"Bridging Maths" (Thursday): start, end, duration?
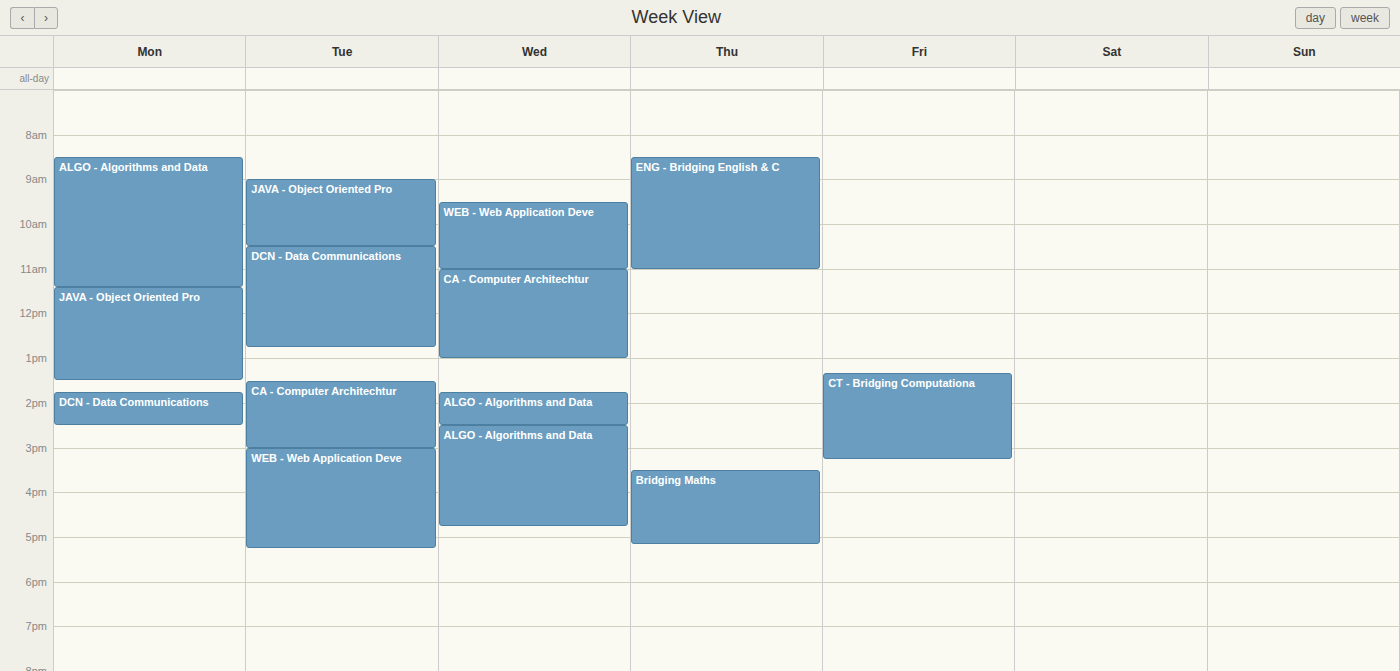
3:30 PM to 5:10 PM, 1 hour 40 minutes